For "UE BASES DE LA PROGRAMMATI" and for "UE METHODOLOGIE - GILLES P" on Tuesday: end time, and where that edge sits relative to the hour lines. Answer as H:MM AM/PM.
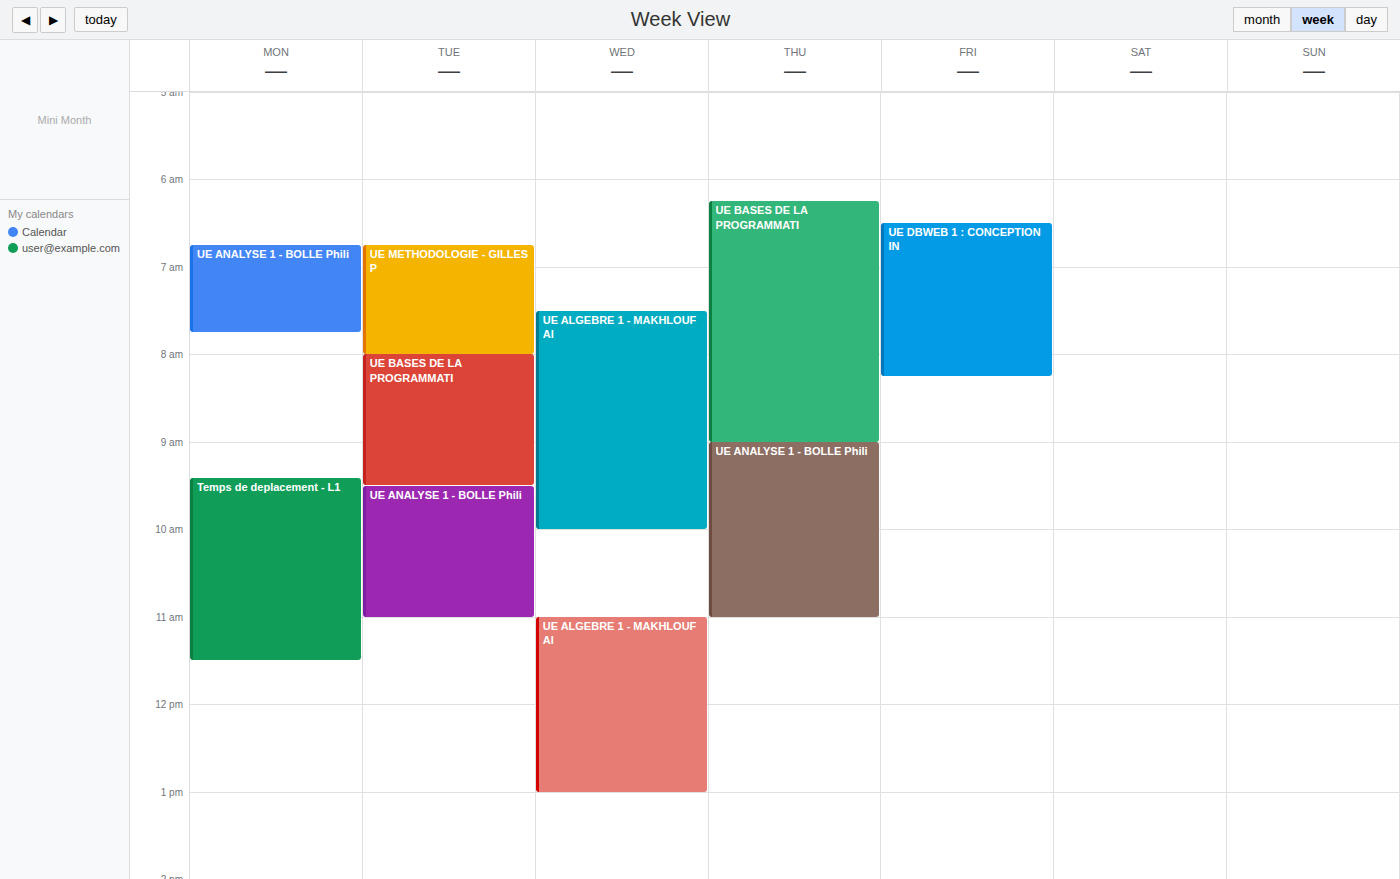
"UE BASES DE LA PROGRAMMATI": 9:30 AM, halfway between the 9 AM and 10 AM lines. "UE METHODOLOGIE - GILLES P": 8:00 AM, exactly on the 8 AM line.